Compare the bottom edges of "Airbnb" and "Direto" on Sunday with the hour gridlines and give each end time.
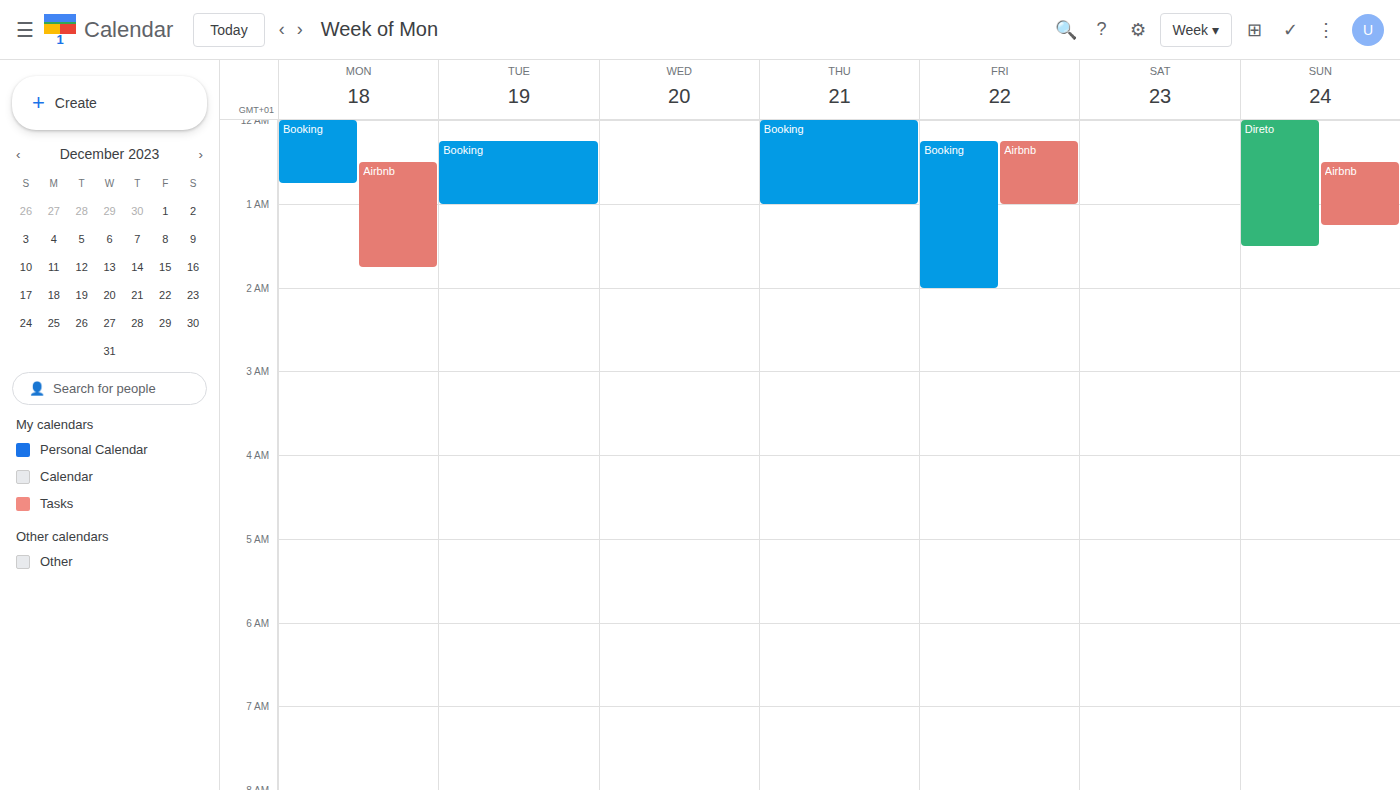
"Airbnb": 1:15 AM, neither: a quarter of the way from the 1 AM line to the 2 AM line. "Direto": 1:30 AM, halfway between the 1 AM and 2 AM lines.